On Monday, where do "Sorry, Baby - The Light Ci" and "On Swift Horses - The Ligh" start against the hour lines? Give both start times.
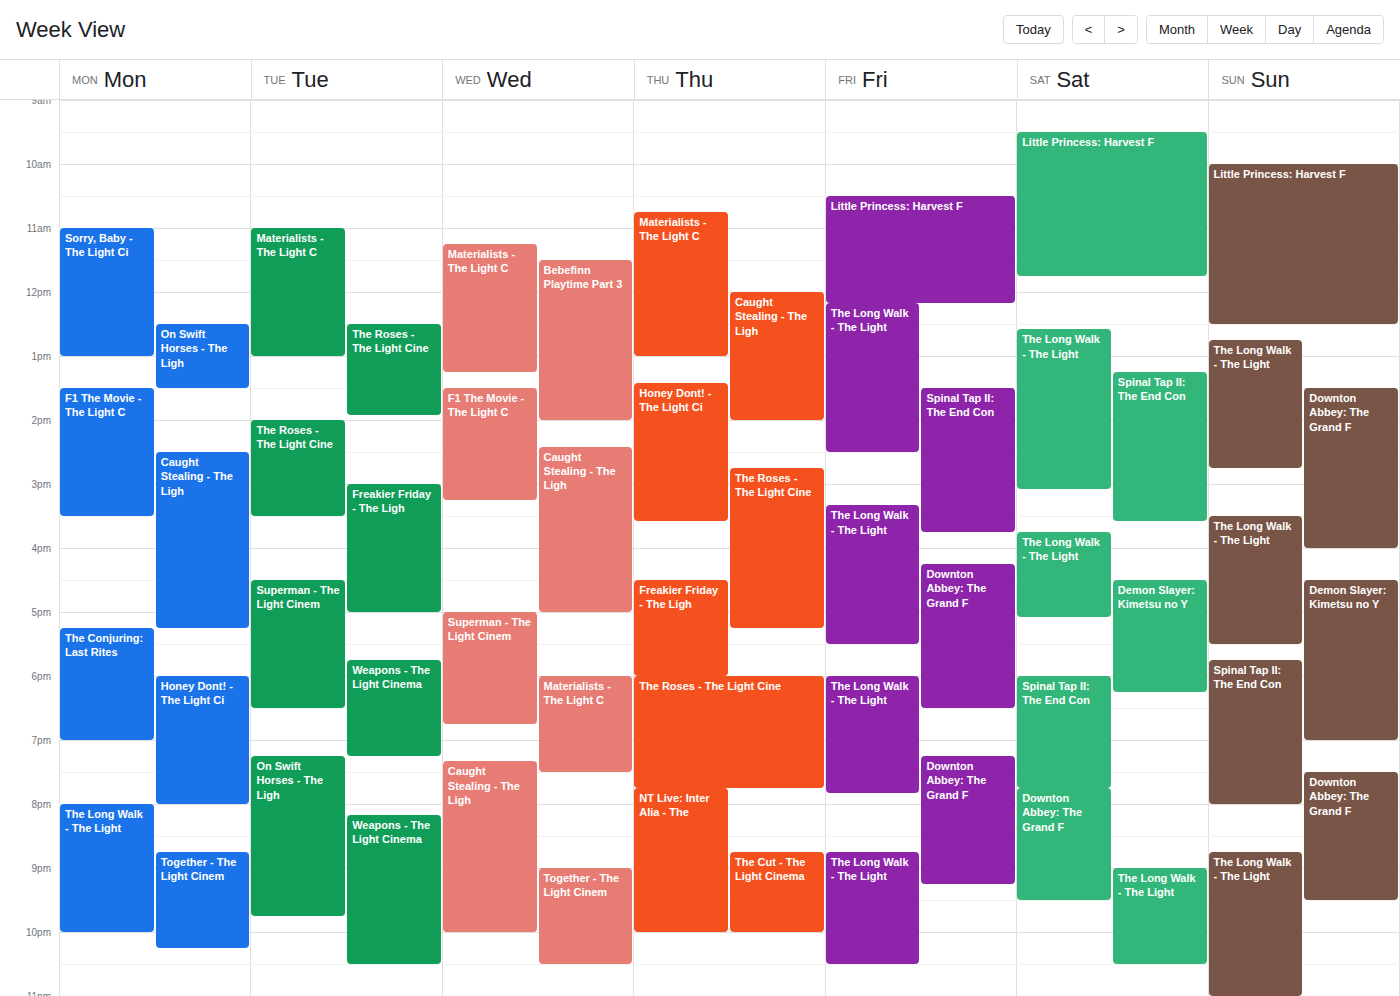
"Sorry, Baby - The Light Ci": 11:00 AM, exactly on the 11 AM line. "On Swift Horses - The Ligh": 12:30 PM, halfway between the 12 PM and 1 PM lines.